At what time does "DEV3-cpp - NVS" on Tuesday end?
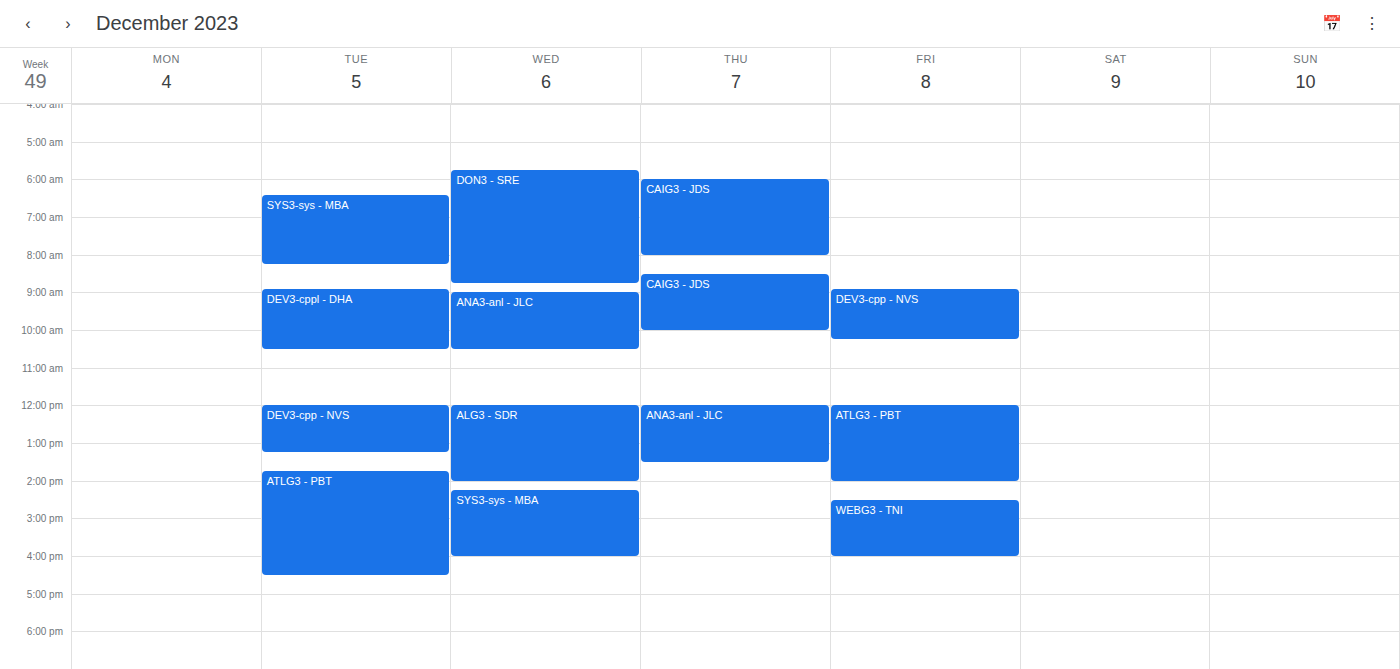
1:15 PM